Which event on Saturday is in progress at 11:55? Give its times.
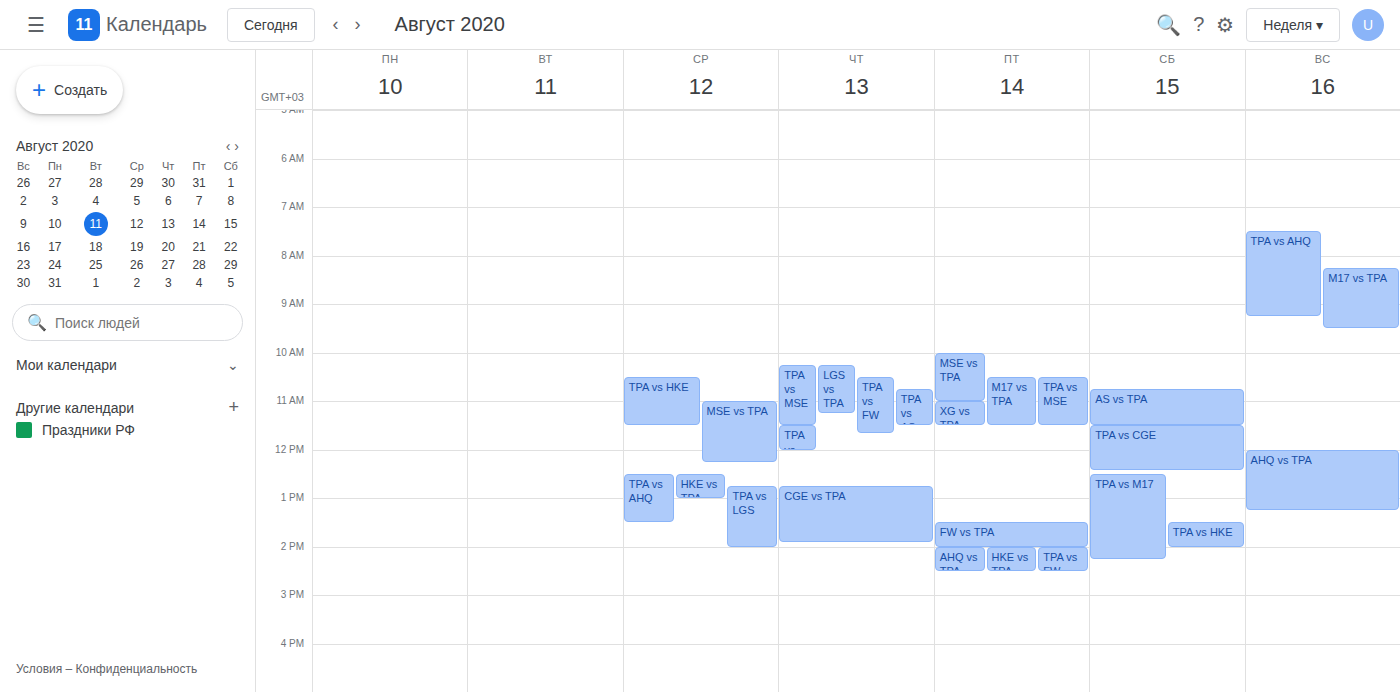
"TPA vs CGE", 11:30 to 12:25